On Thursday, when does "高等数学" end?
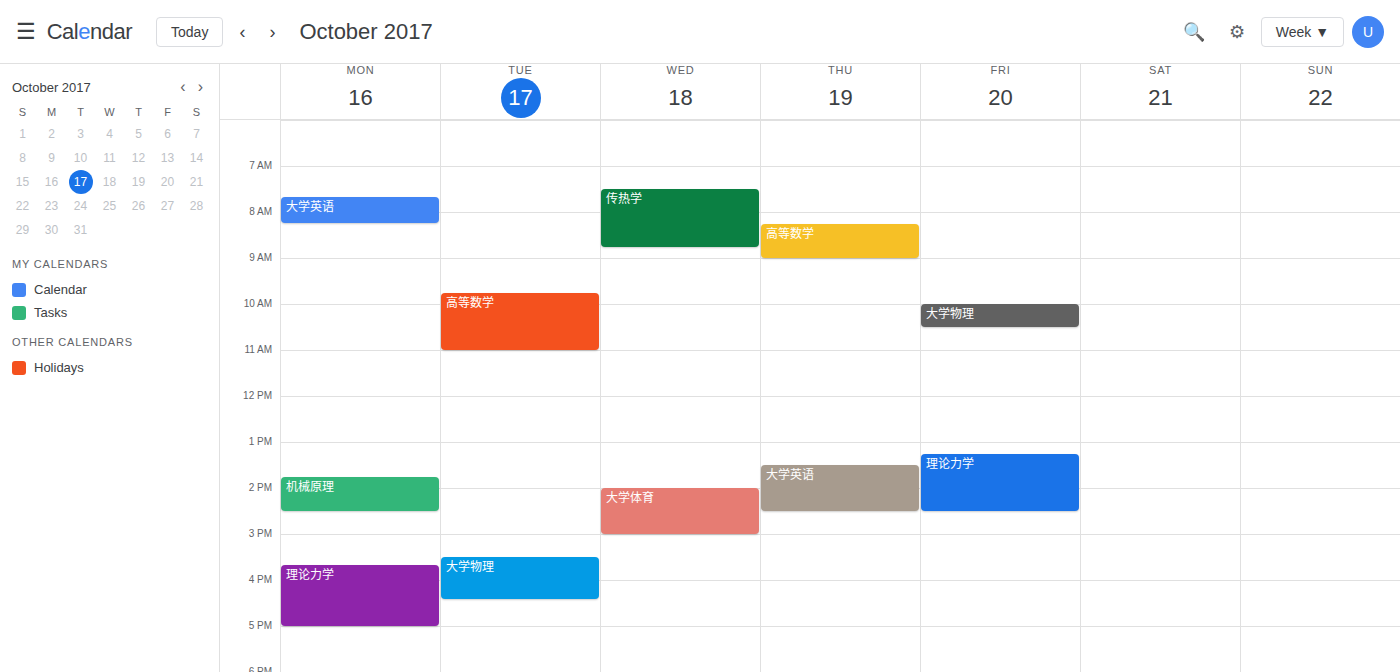
9:00 AM